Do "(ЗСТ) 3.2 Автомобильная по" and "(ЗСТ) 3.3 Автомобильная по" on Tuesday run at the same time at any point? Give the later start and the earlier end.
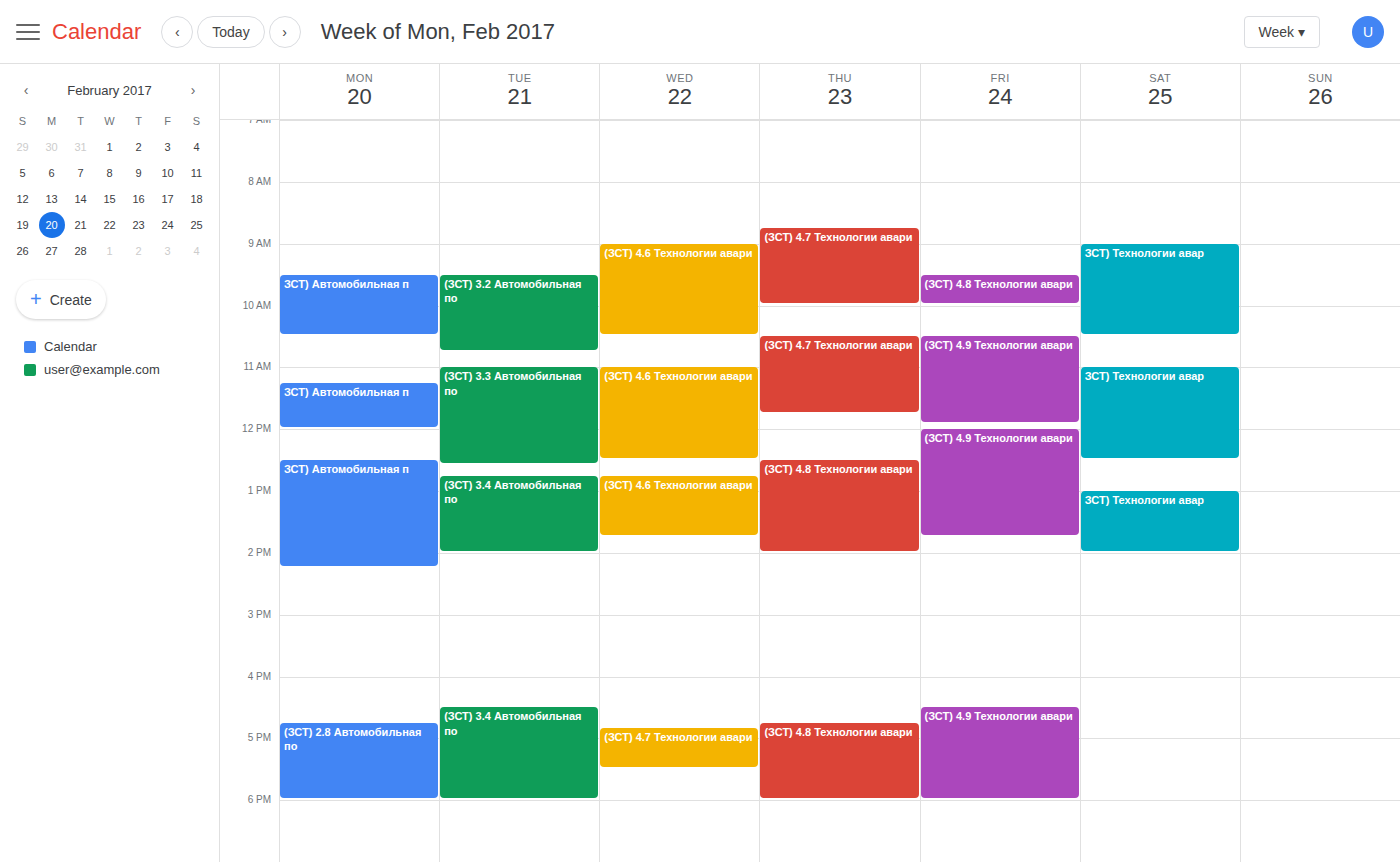
"(ЗСТ) 3.2 Автомобильная по" ends at 10:45 AM and "(ЗСТ) 3.3 Автомобильная по" starts at 11:00 AM -- no overlap.